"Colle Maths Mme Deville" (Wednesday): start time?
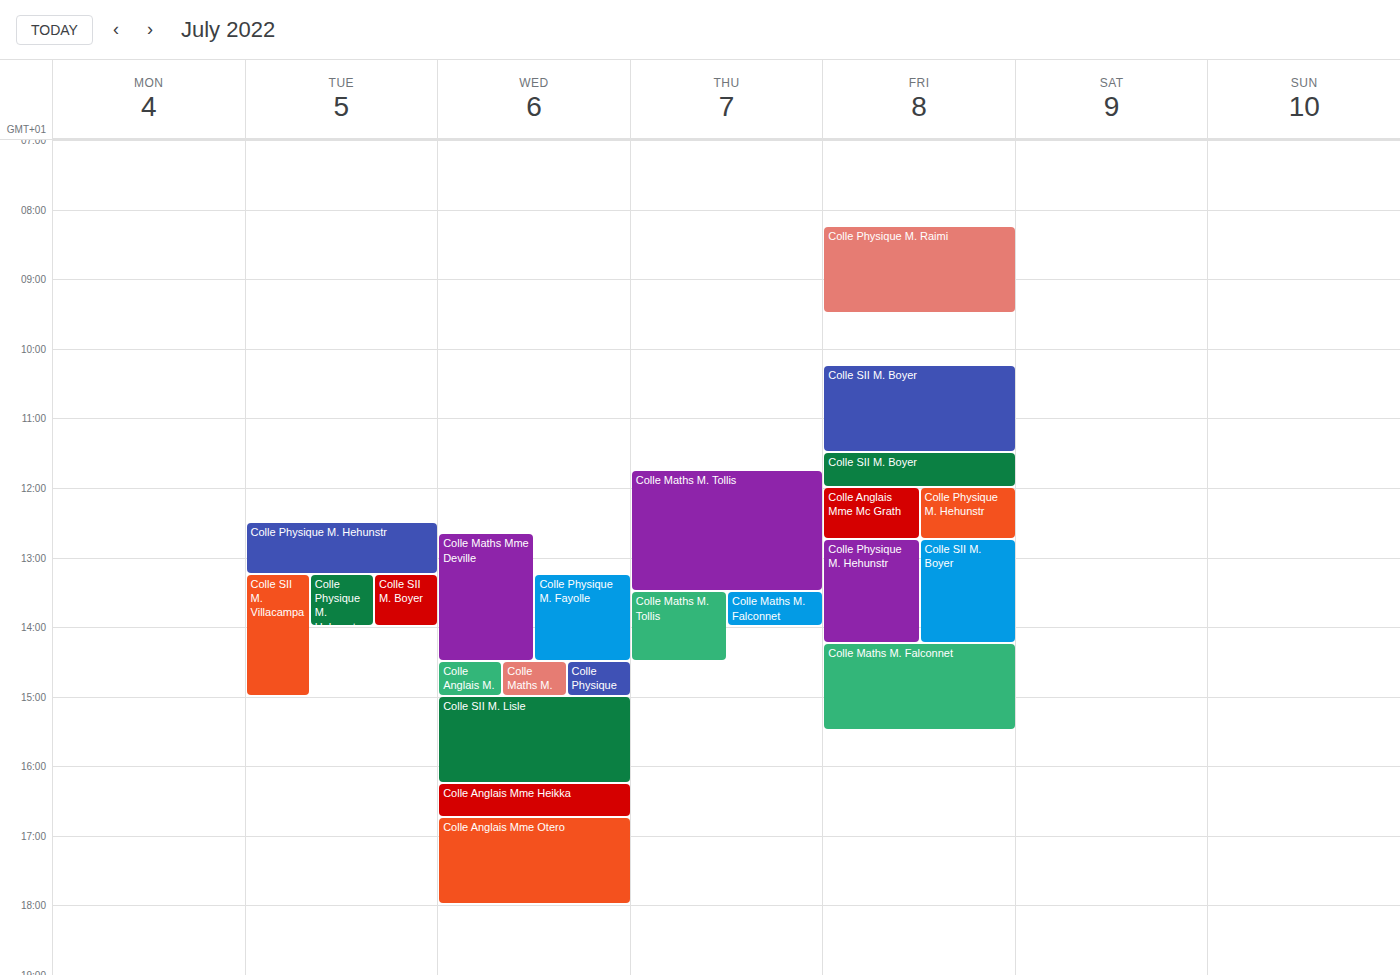
12:40 PM